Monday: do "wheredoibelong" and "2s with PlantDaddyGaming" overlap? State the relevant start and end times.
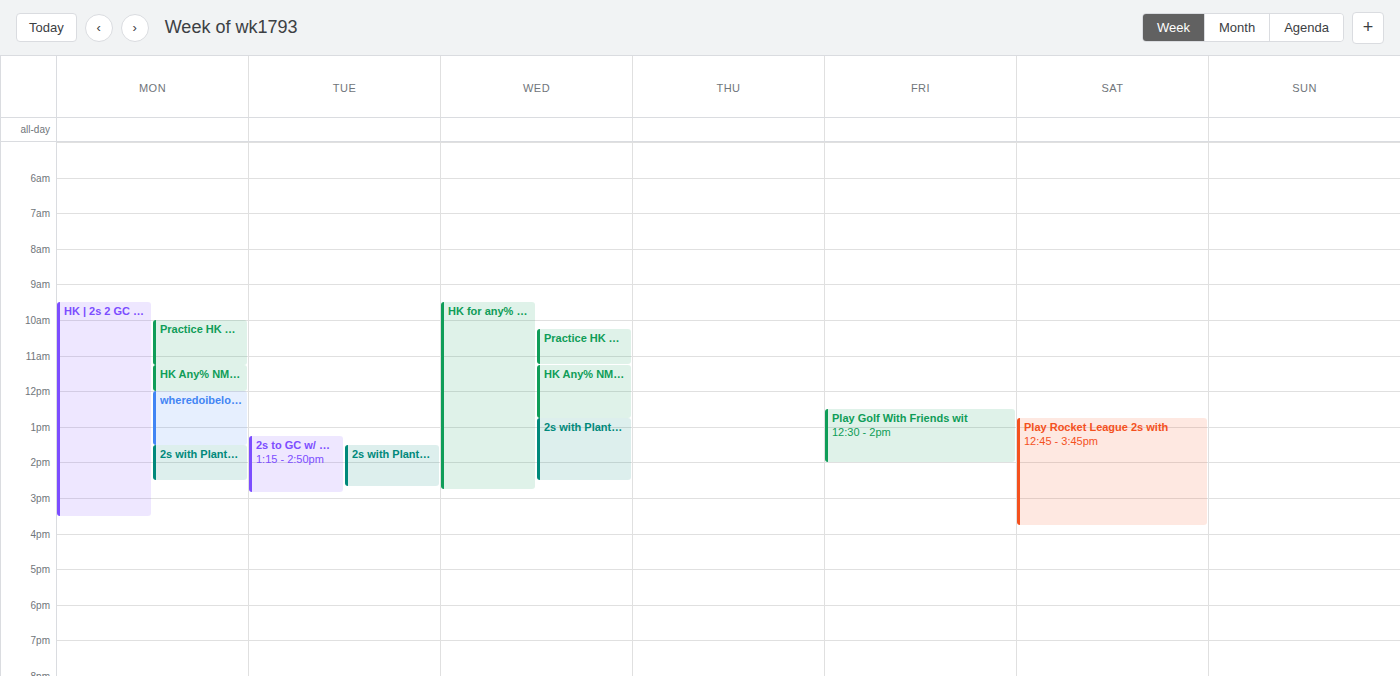
"wheredoibelong" ends at 1:30 PM, exactly when "2s with PlantDaddyGaming" starts -- they touch but do not overlap.